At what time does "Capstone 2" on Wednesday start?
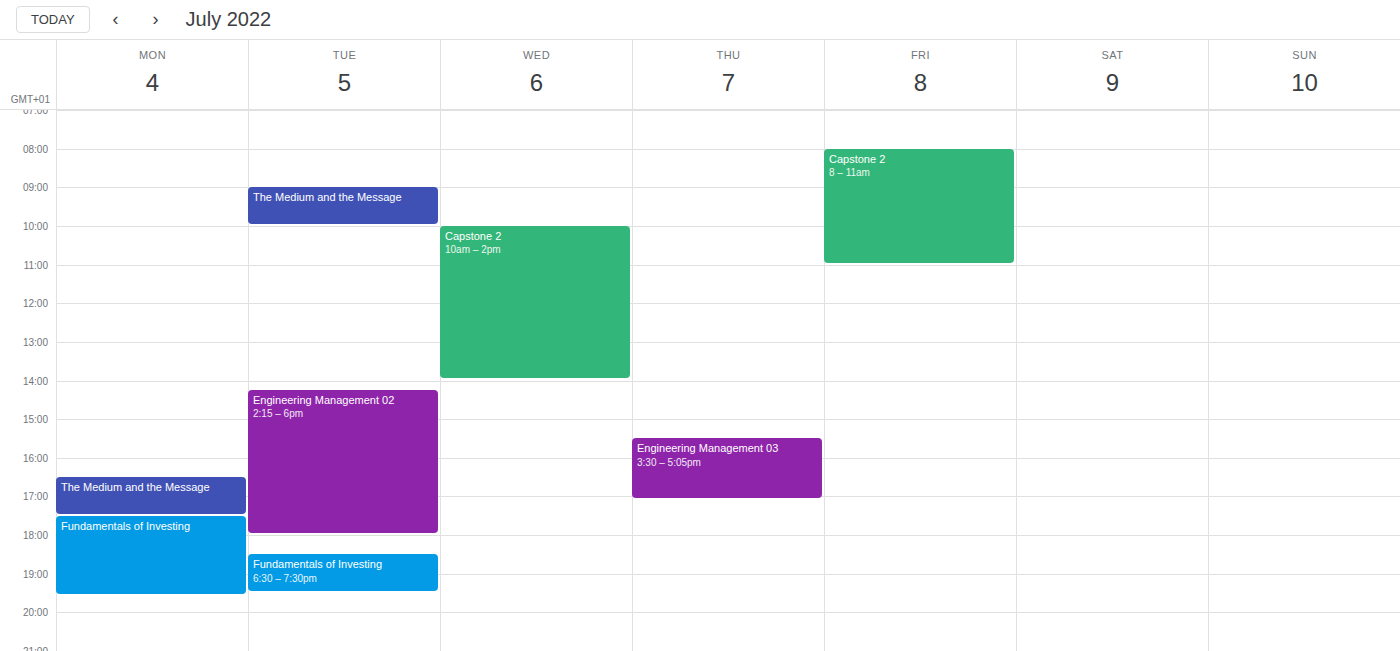
10:00 AM